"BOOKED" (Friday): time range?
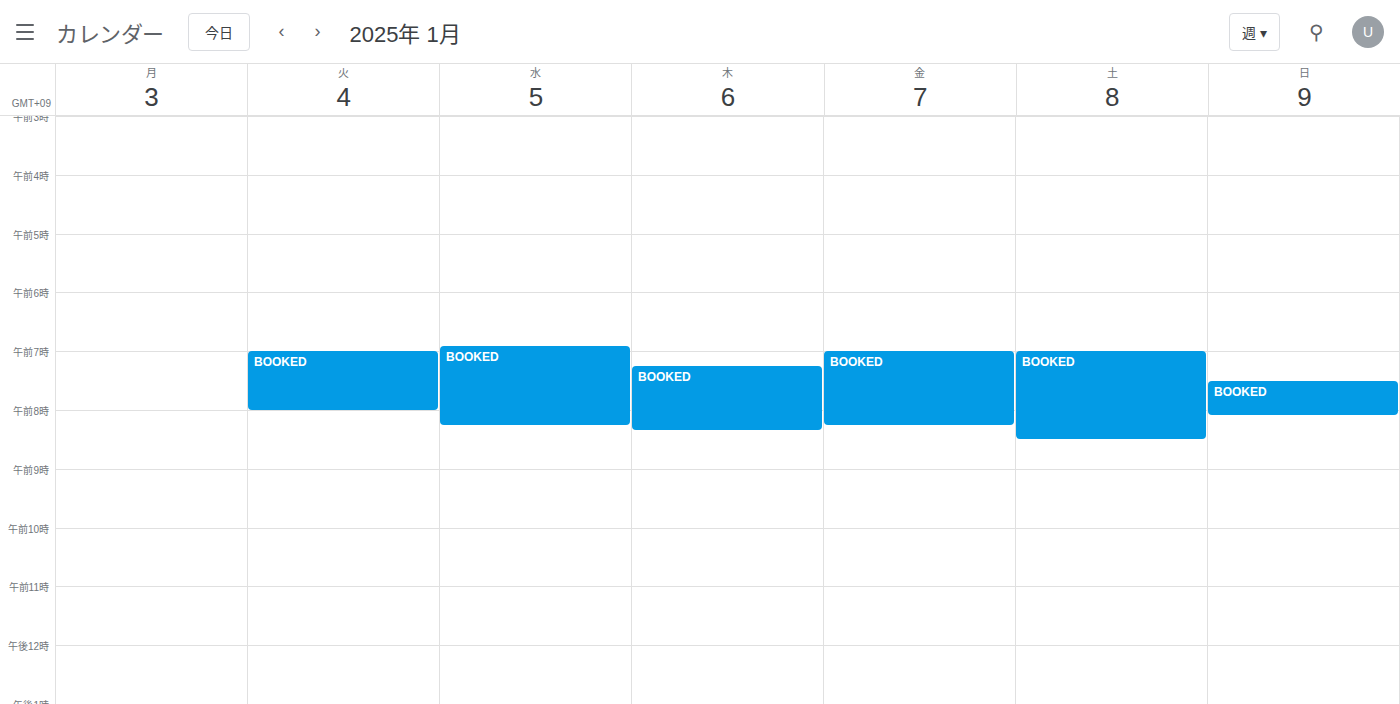
07:00 to 08:15